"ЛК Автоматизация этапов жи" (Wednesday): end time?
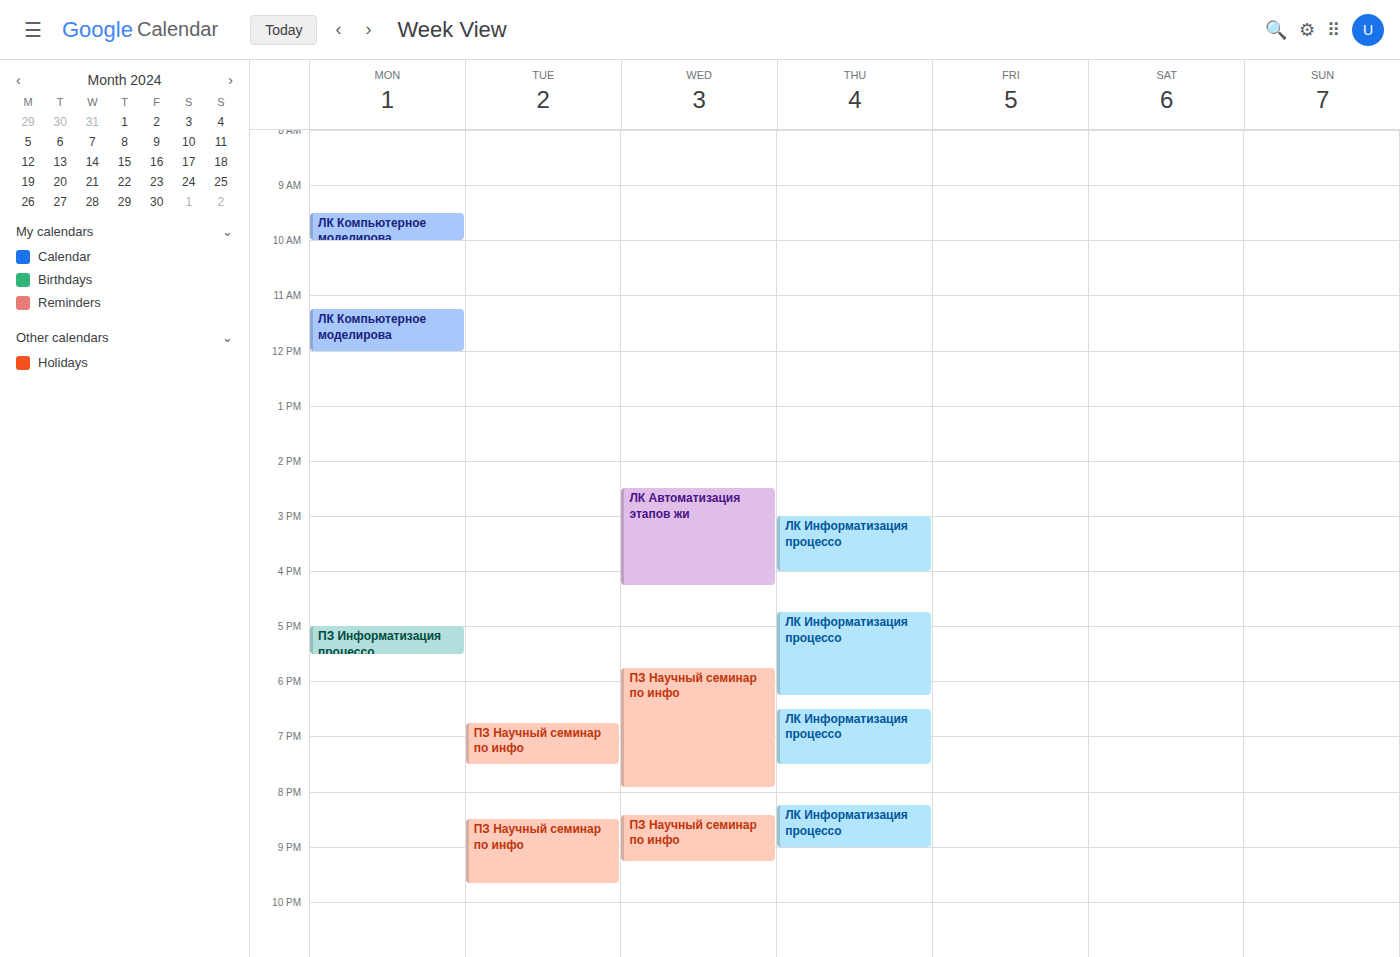
4:15 PM